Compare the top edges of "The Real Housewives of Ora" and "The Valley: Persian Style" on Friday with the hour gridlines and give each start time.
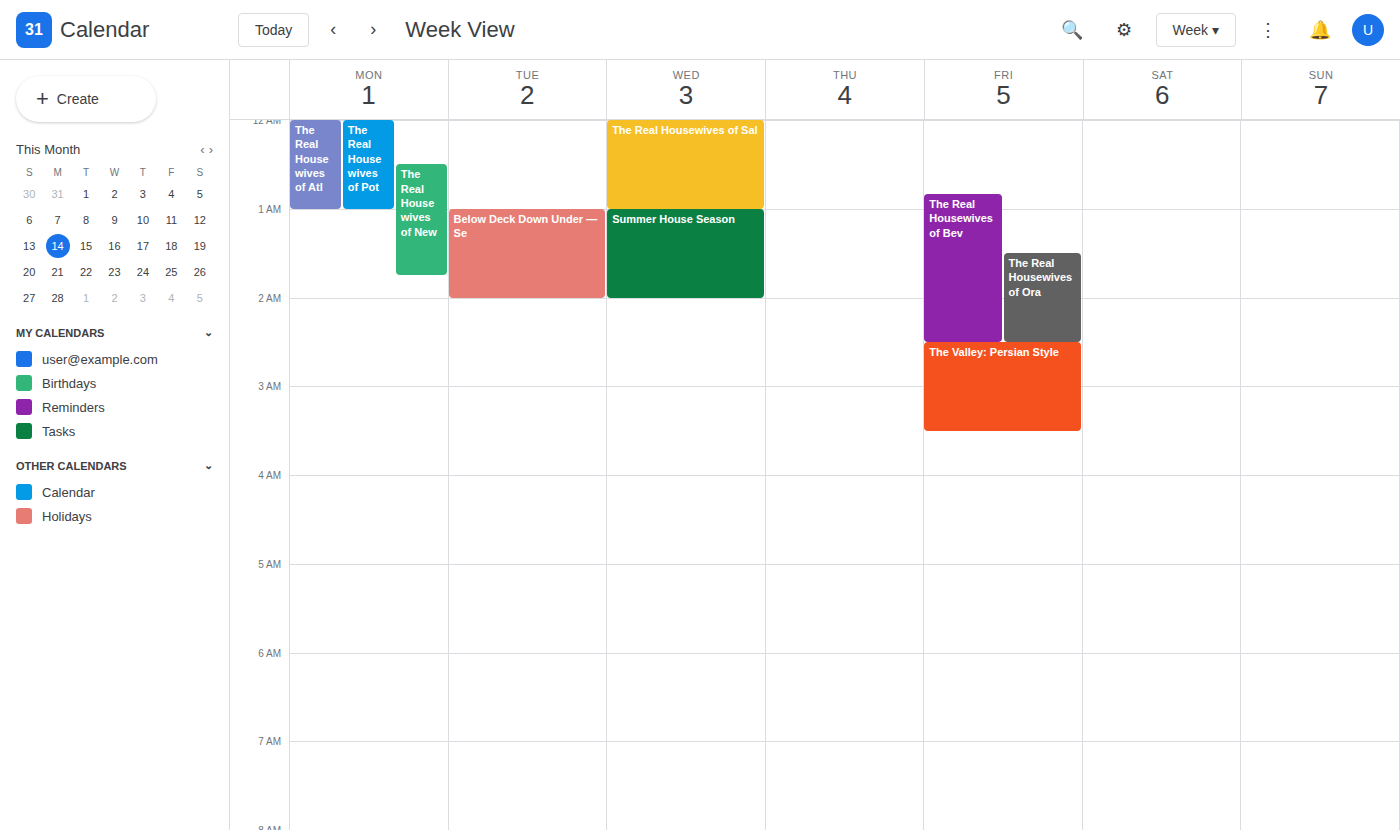
"The Real Housewives of Ora": 1:30 AM, halfway between the 1 AM and 2 AM lines. "The Valley: Persian Style": 2:30 AM, halfway between the 2 AM and 3 AM lines.